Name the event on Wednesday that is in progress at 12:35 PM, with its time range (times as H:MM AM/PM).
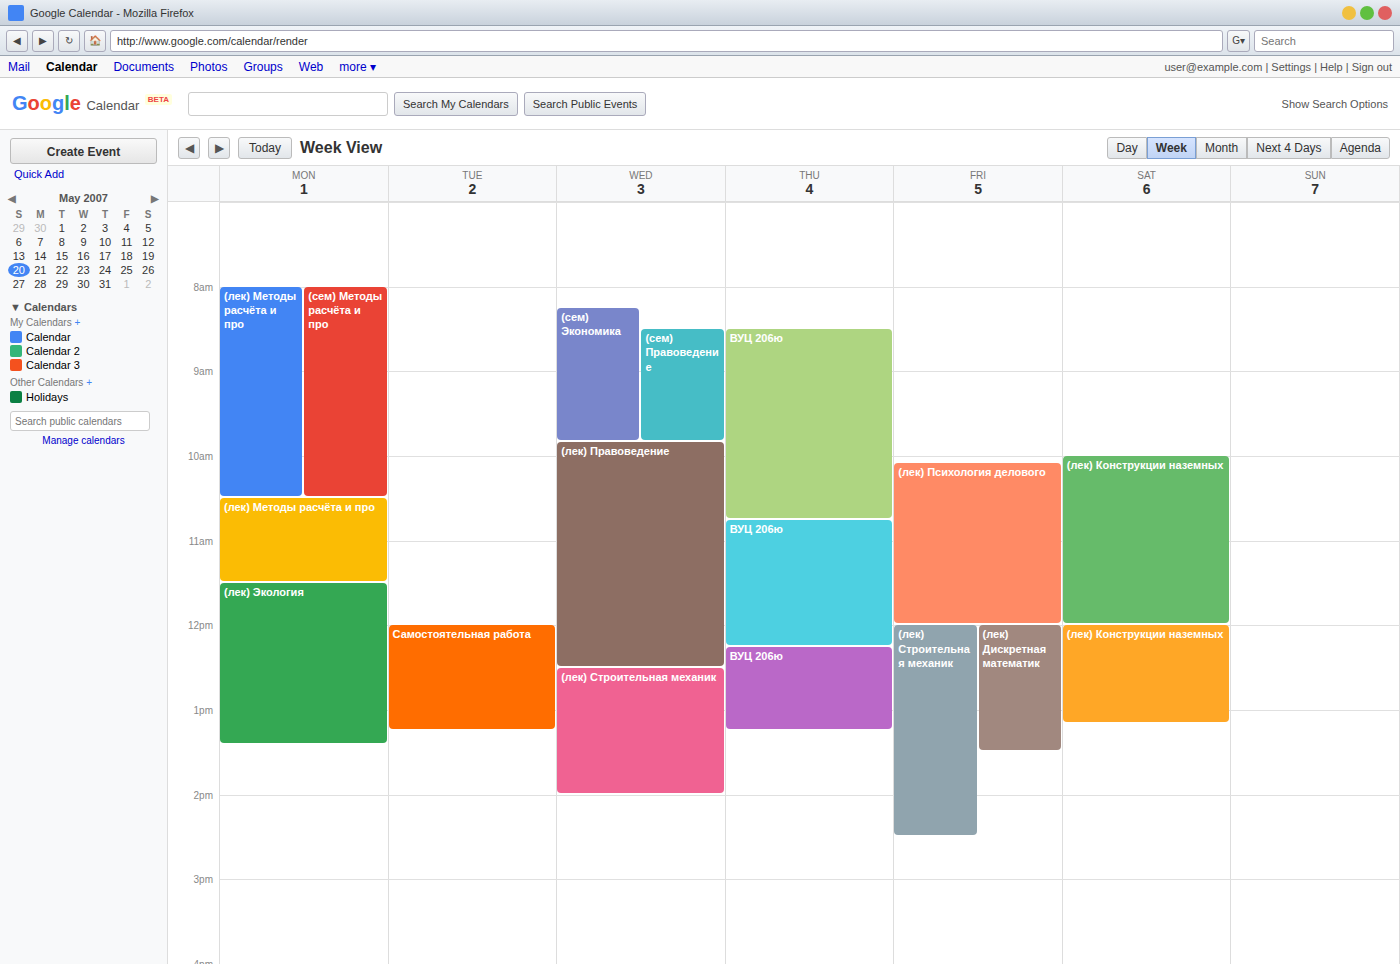
"(лек) Строительная механик", 12:30 PM to 2:00 PM